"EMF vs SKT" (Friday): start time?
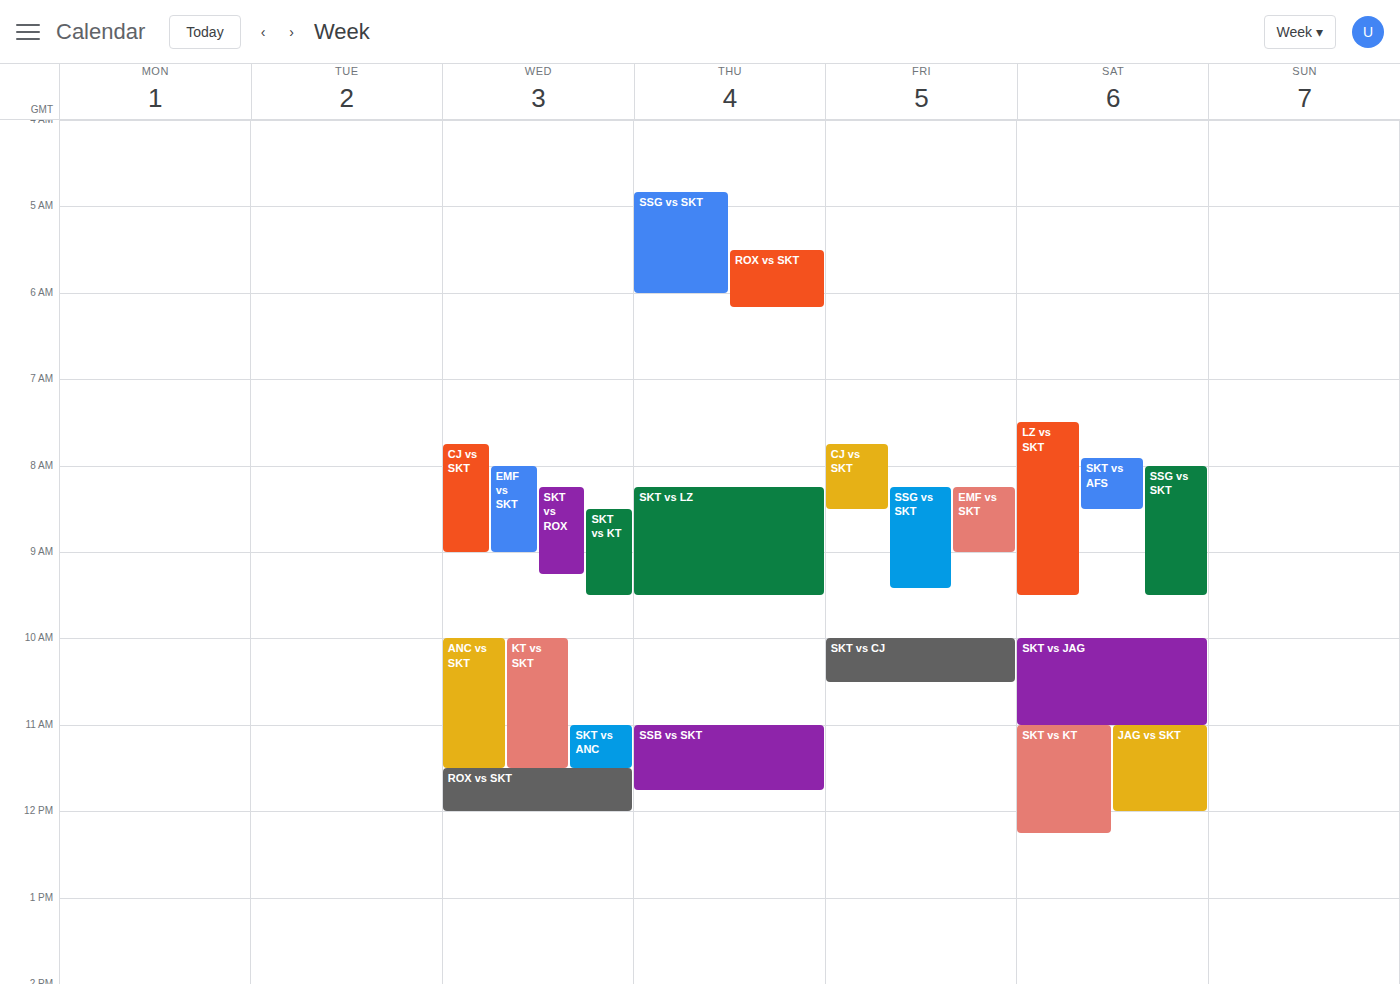
8:15 AM